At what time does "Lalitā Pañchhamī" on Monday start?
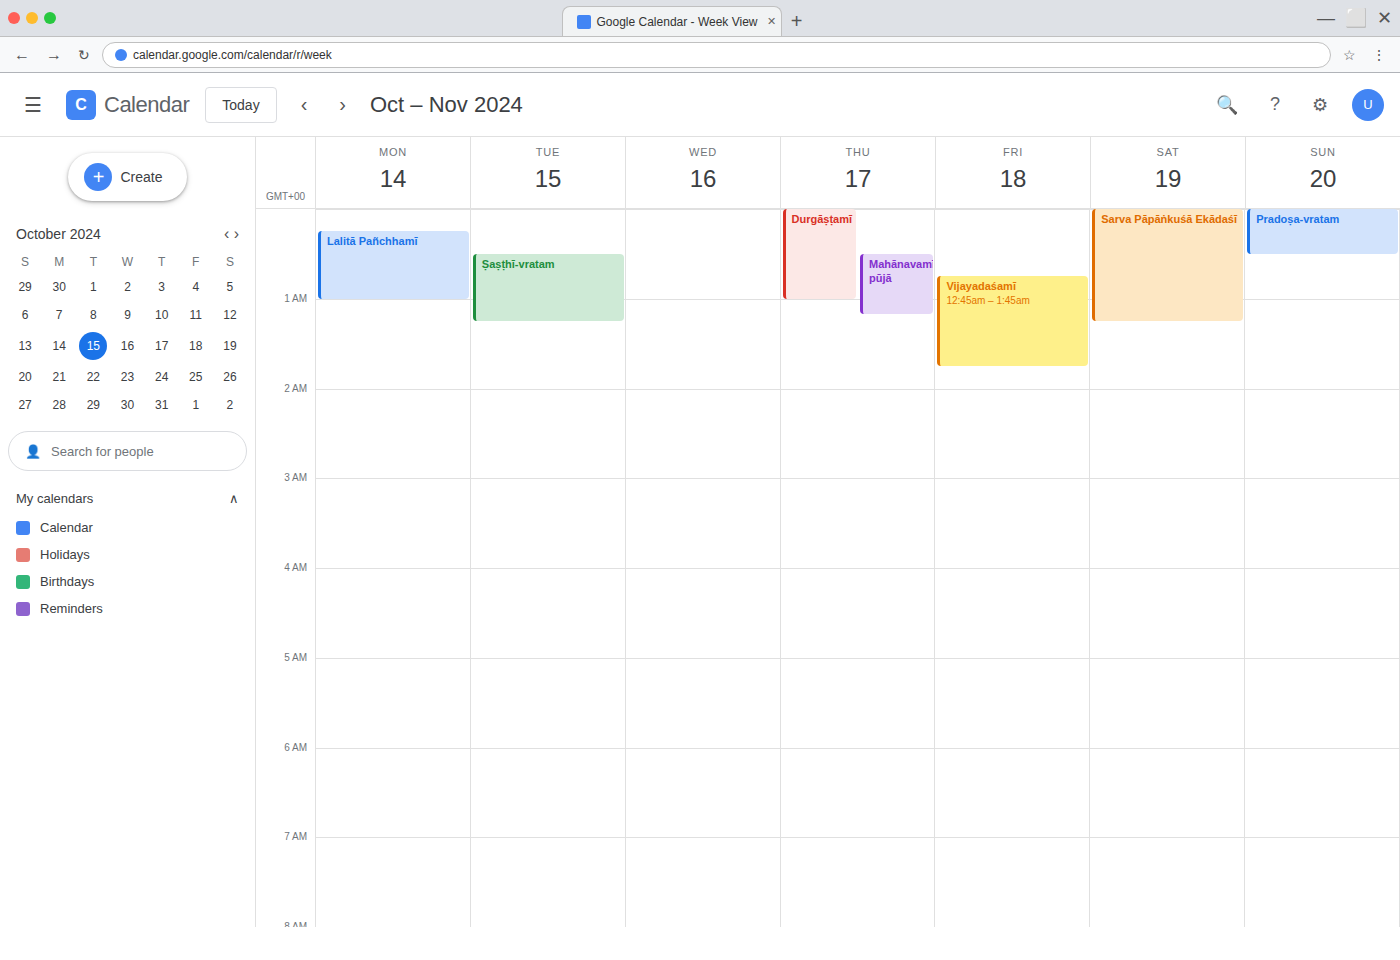
12:15 AM